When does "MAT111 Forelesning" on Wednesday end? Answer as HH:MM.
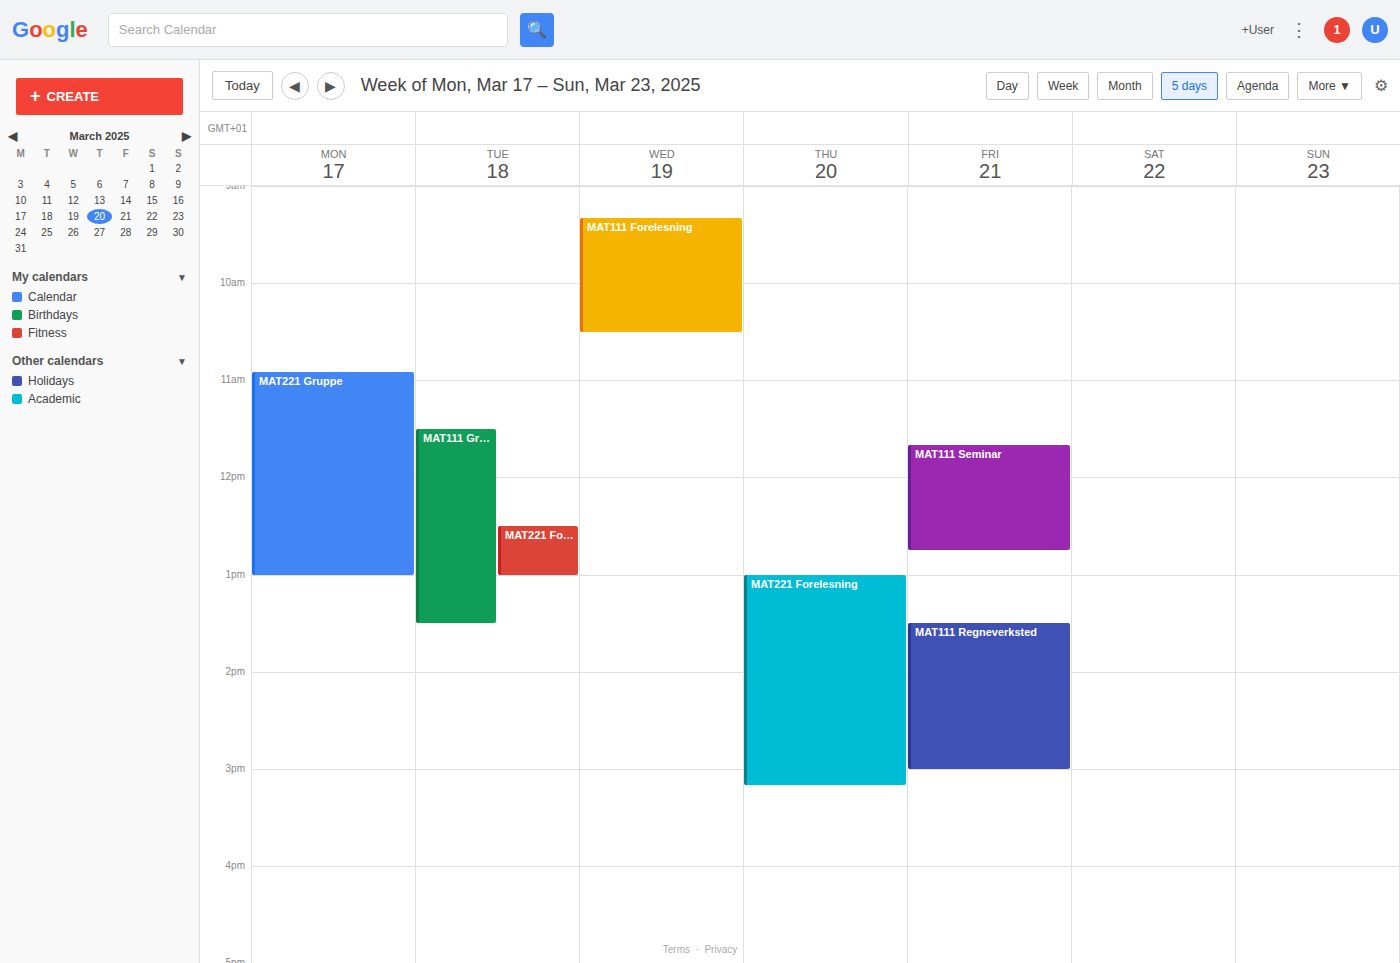
10:30